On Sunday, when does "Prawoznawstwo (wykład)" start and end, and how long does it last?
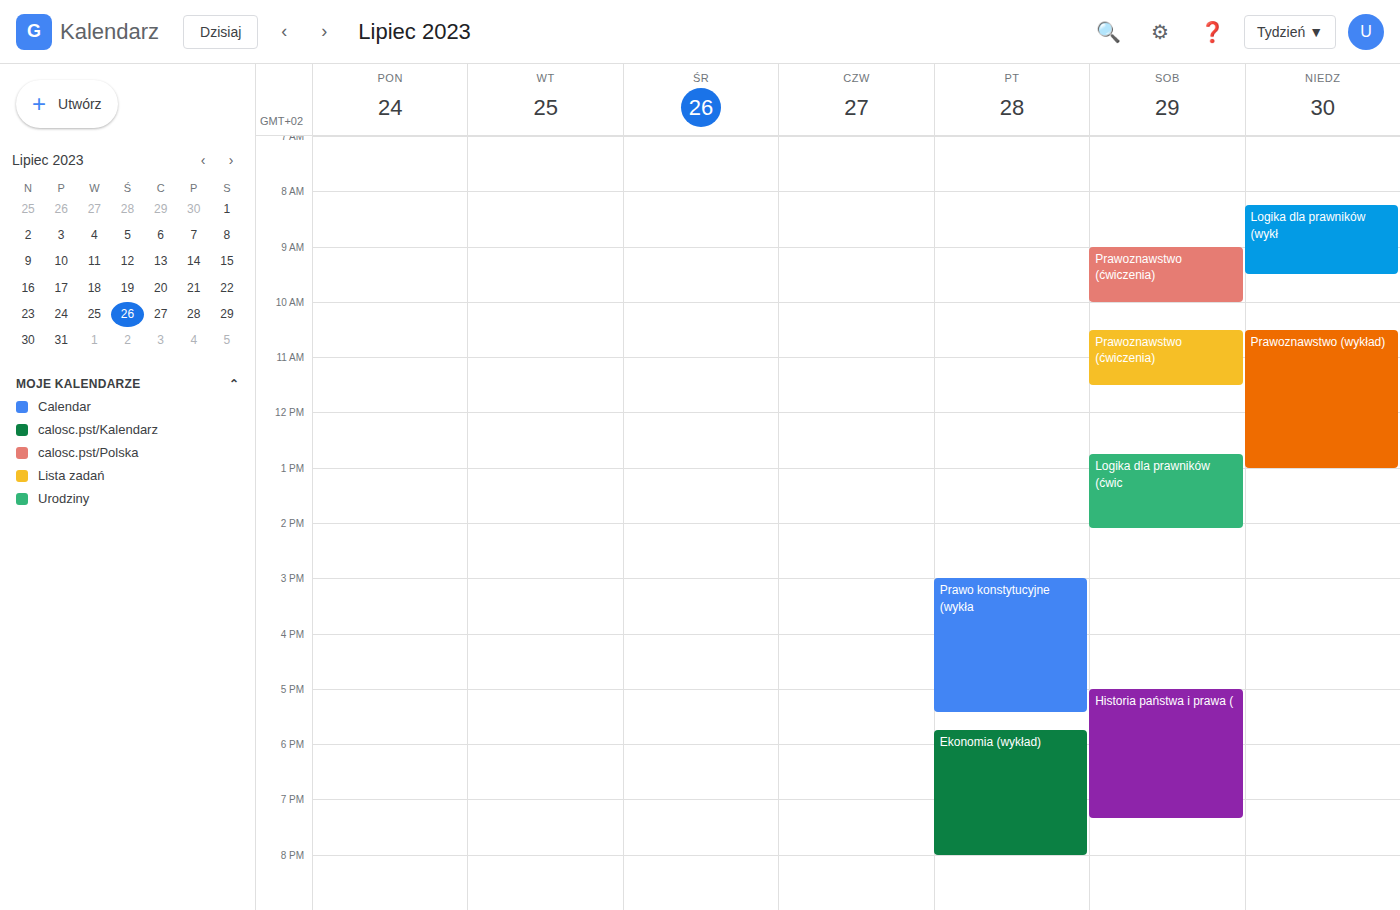
10:30 AM to 1:00 PM, 2 hours 30 minutes